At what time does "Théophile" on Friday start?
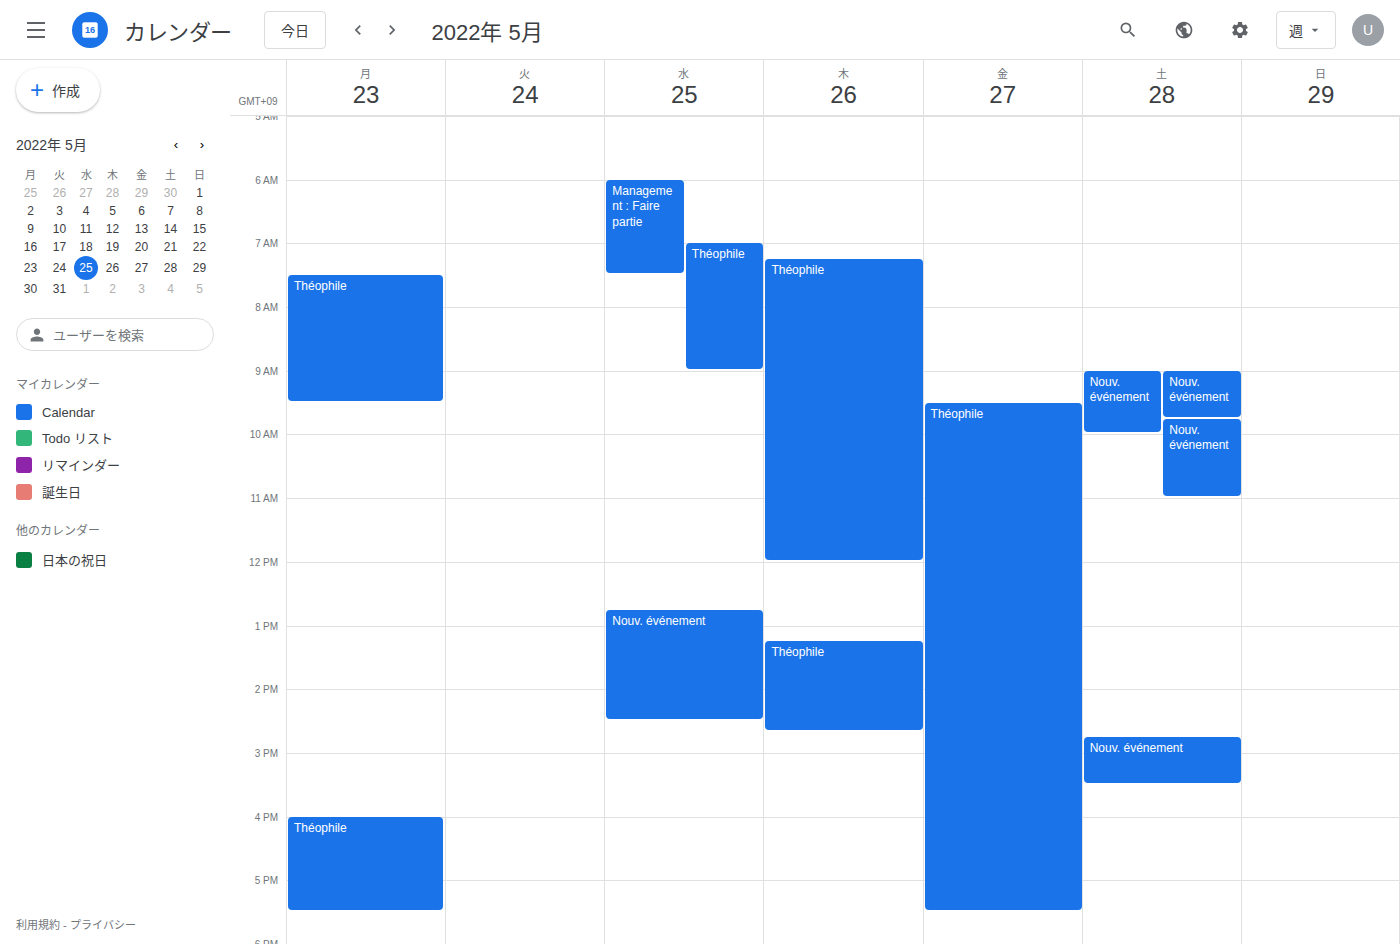
9:30 AM